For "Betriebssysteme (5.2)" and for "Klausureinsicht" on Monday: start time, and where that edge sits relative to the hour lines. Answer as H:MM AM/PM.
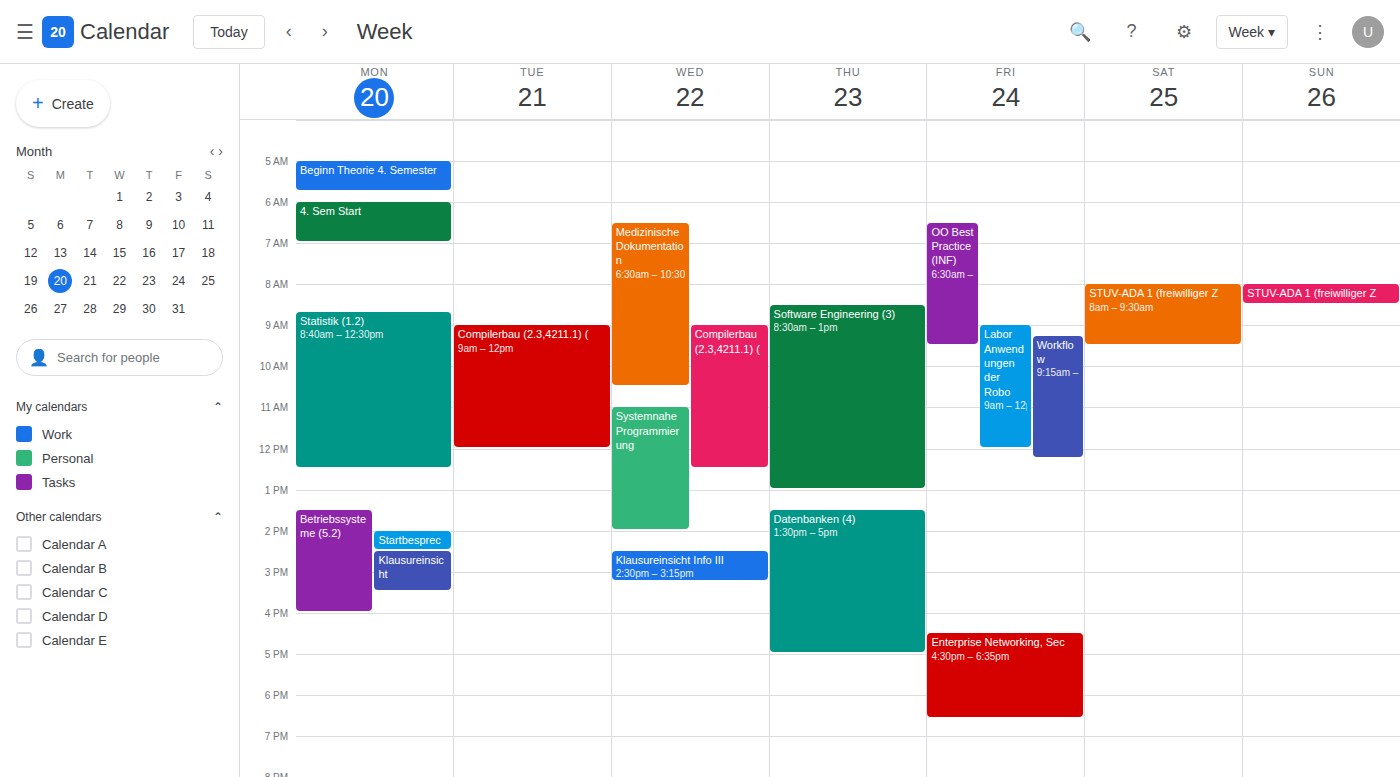
"Betriebssysteme (5.2)": 1:30 PM, halfway between the 1 PM and 2 PM lines. "Klausureinsicht": 2:30 PM, halfway between the 2 PM and 3 PM lines.